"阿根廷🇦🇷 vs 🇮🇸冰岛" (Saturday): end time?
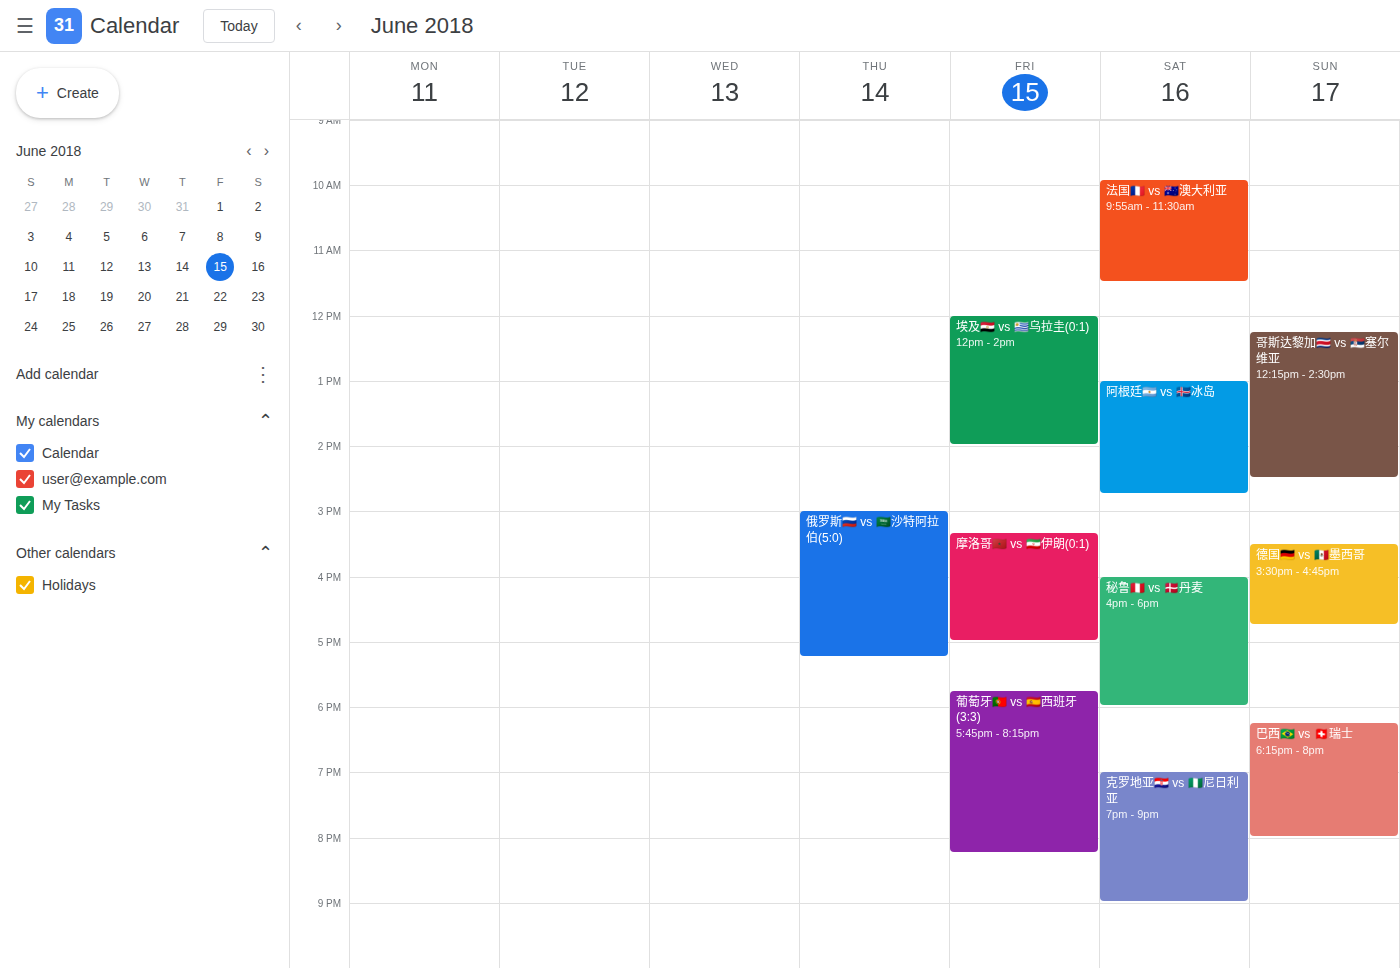
14:45